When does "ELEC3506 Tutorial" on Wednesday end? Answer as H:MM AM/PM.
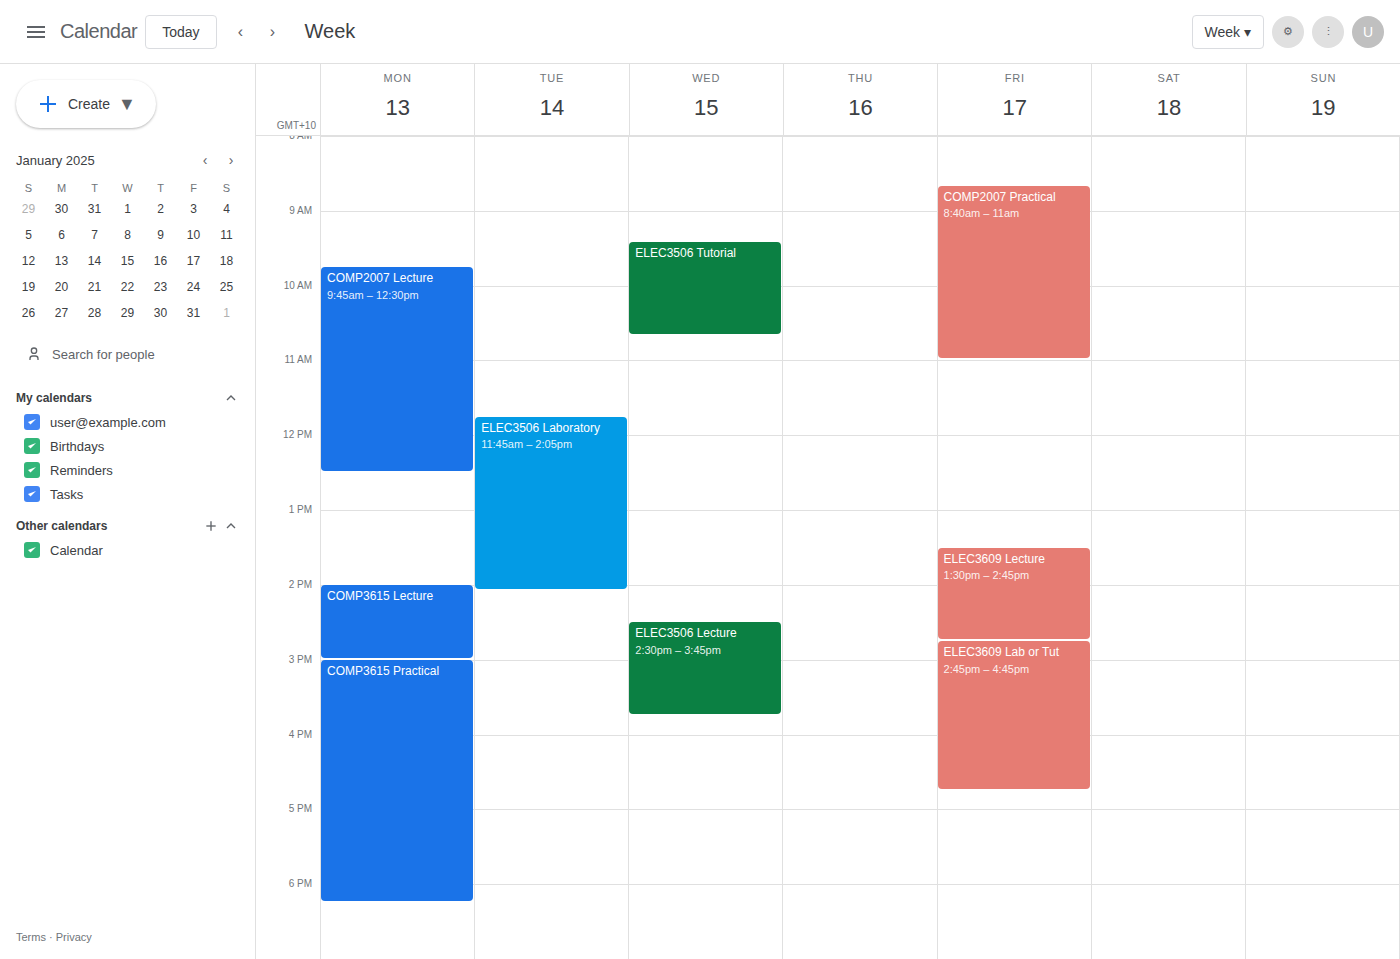
10:40 AM